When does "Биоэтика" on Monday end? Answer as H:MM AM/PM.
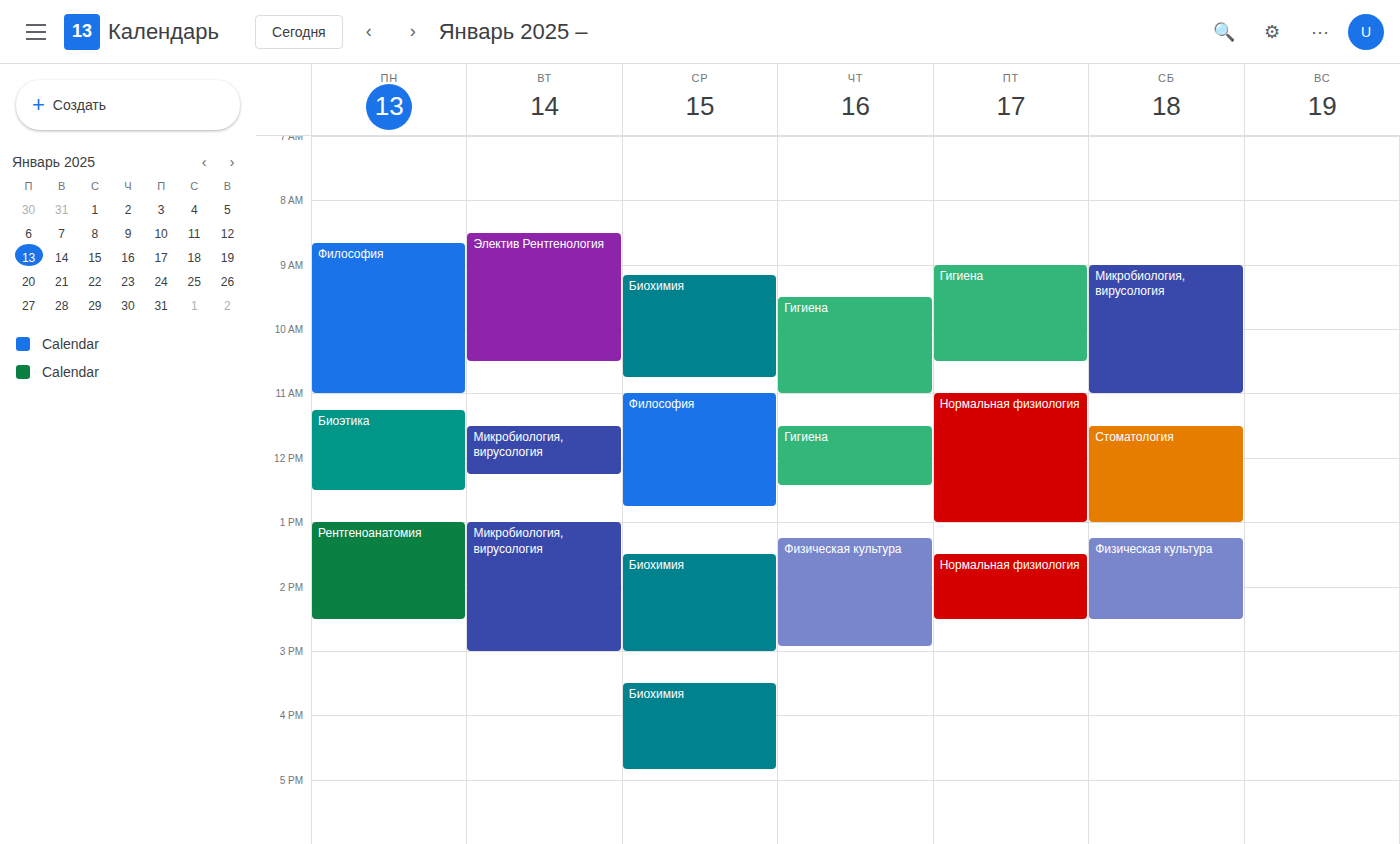
12:30 PM